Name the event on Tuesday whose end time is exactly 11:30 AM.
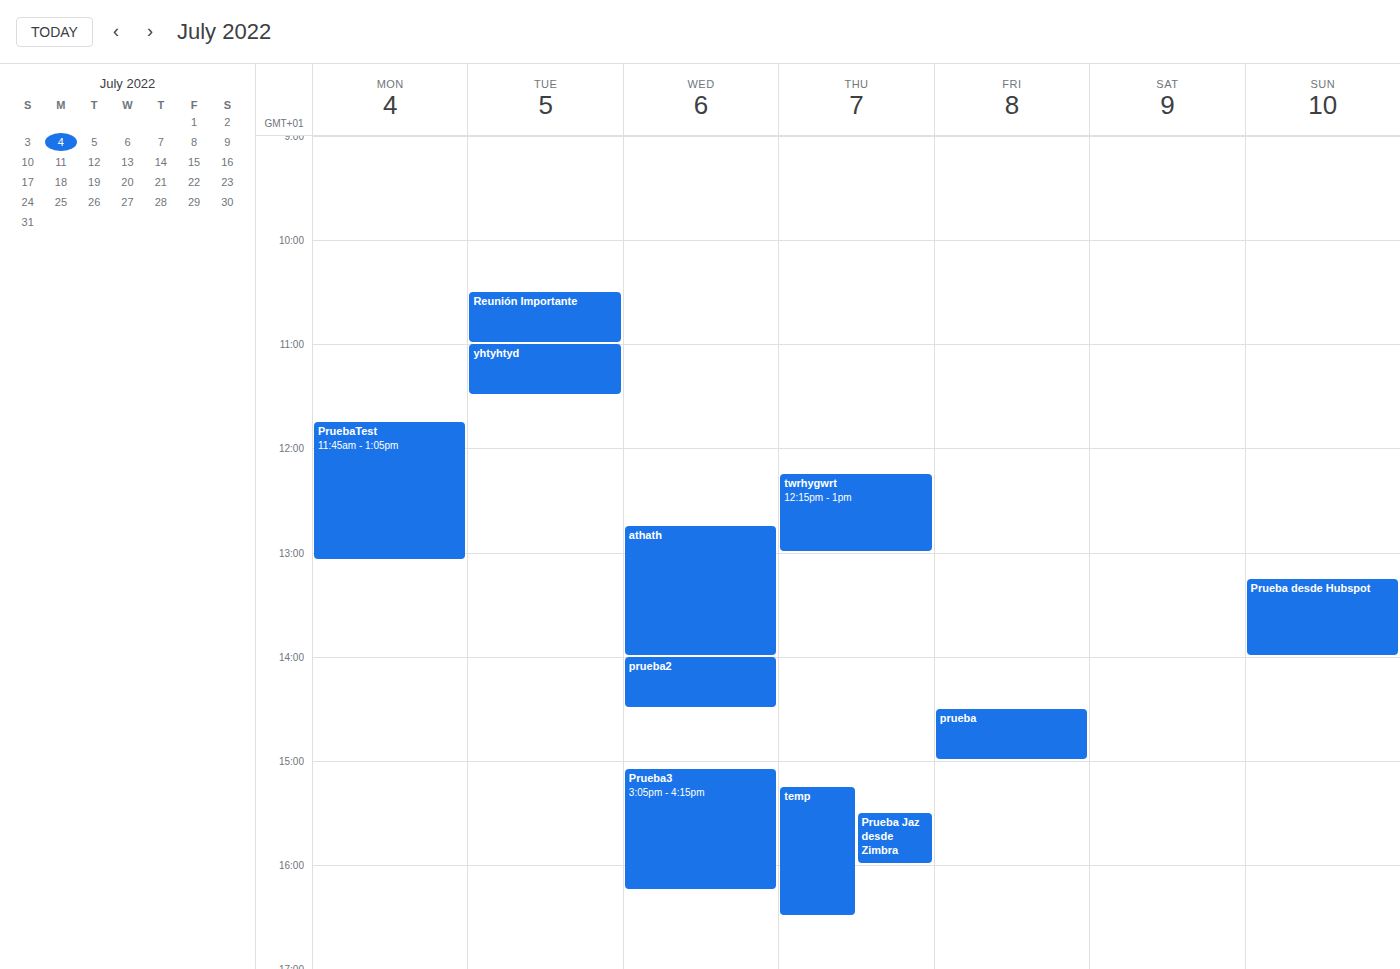
"yhtyhtyd"